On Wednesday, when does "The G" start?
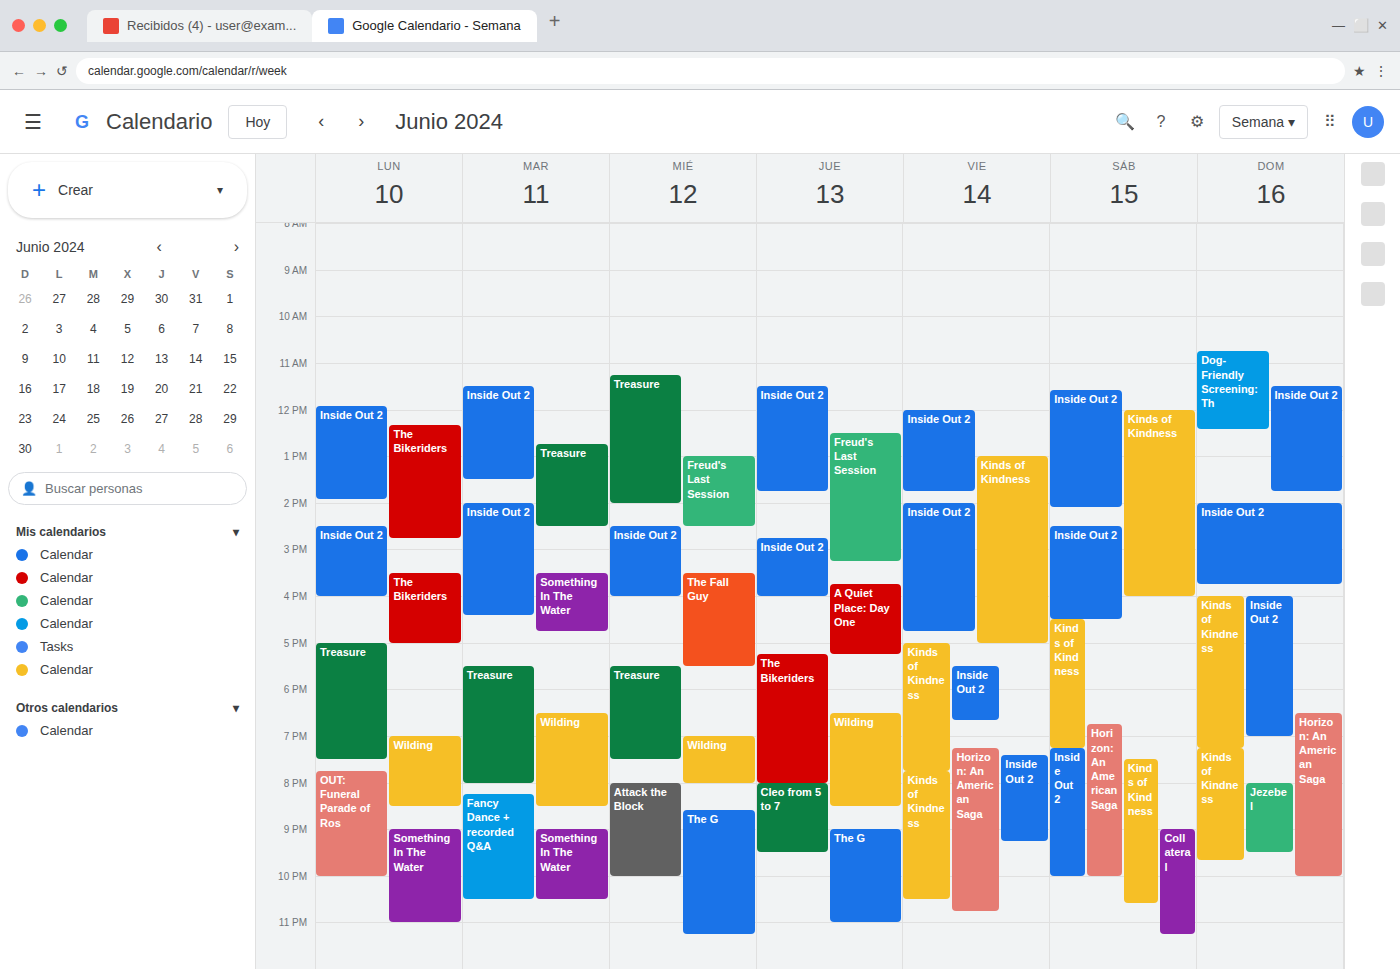
8:35 PM